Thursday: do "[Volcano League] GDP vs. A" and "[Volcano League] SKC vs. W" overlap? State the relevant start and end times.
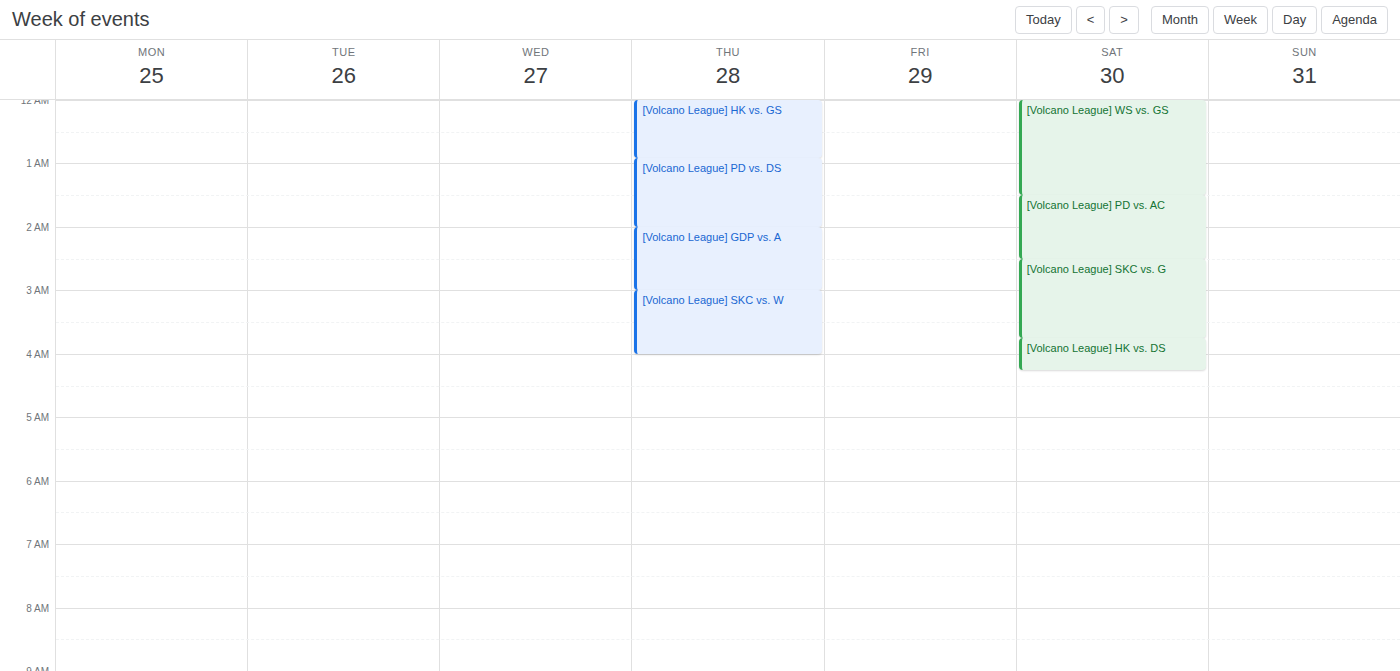
"[Volcano League] GDP vs. A" ends at 3:00 AM, exactly when "[Volcano League] SKC vs. W" starts -- they touch but do not overlap.